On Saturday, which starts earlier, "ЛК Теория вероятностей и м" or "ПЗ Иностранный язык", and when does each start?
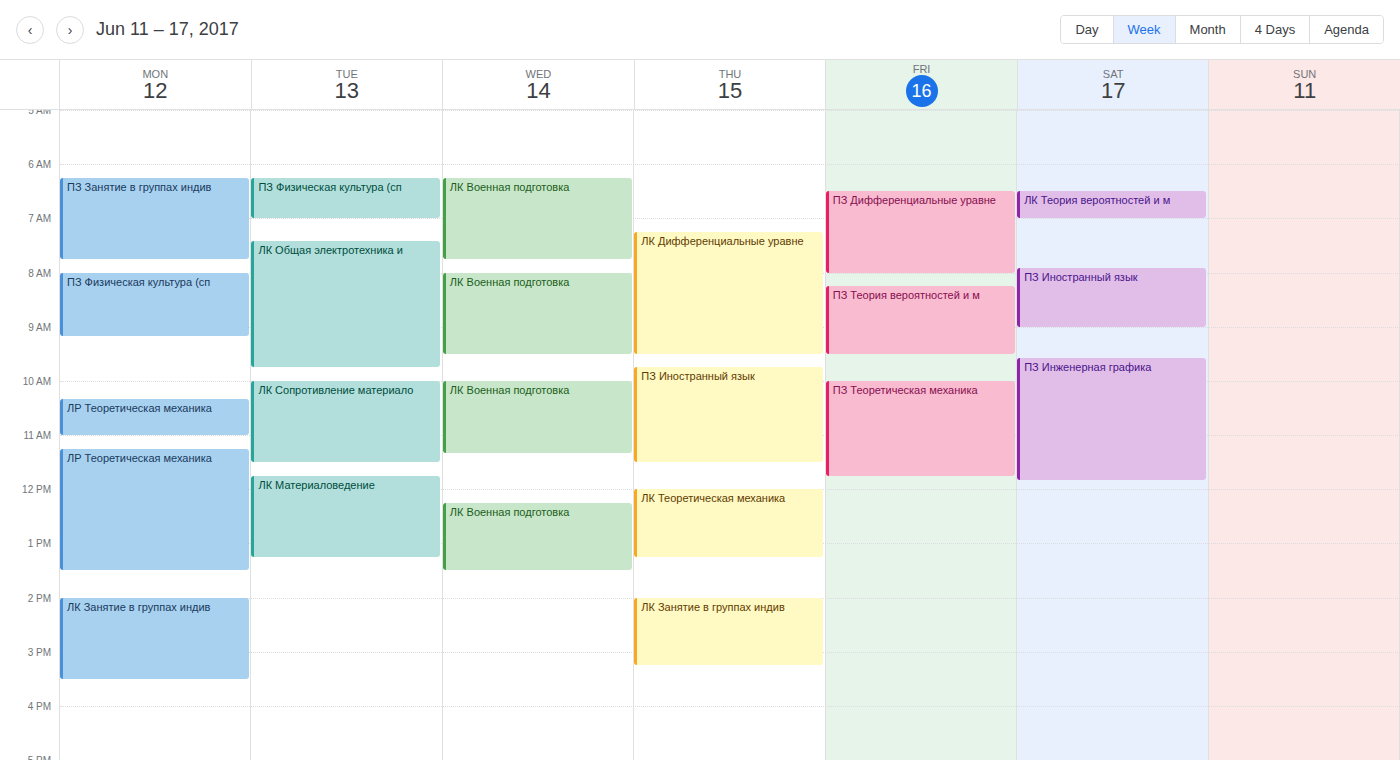
"ЛК Теория вероятностей и м" 6:30 AM; "ПЗ Иностранный язык" 7:55 AM.